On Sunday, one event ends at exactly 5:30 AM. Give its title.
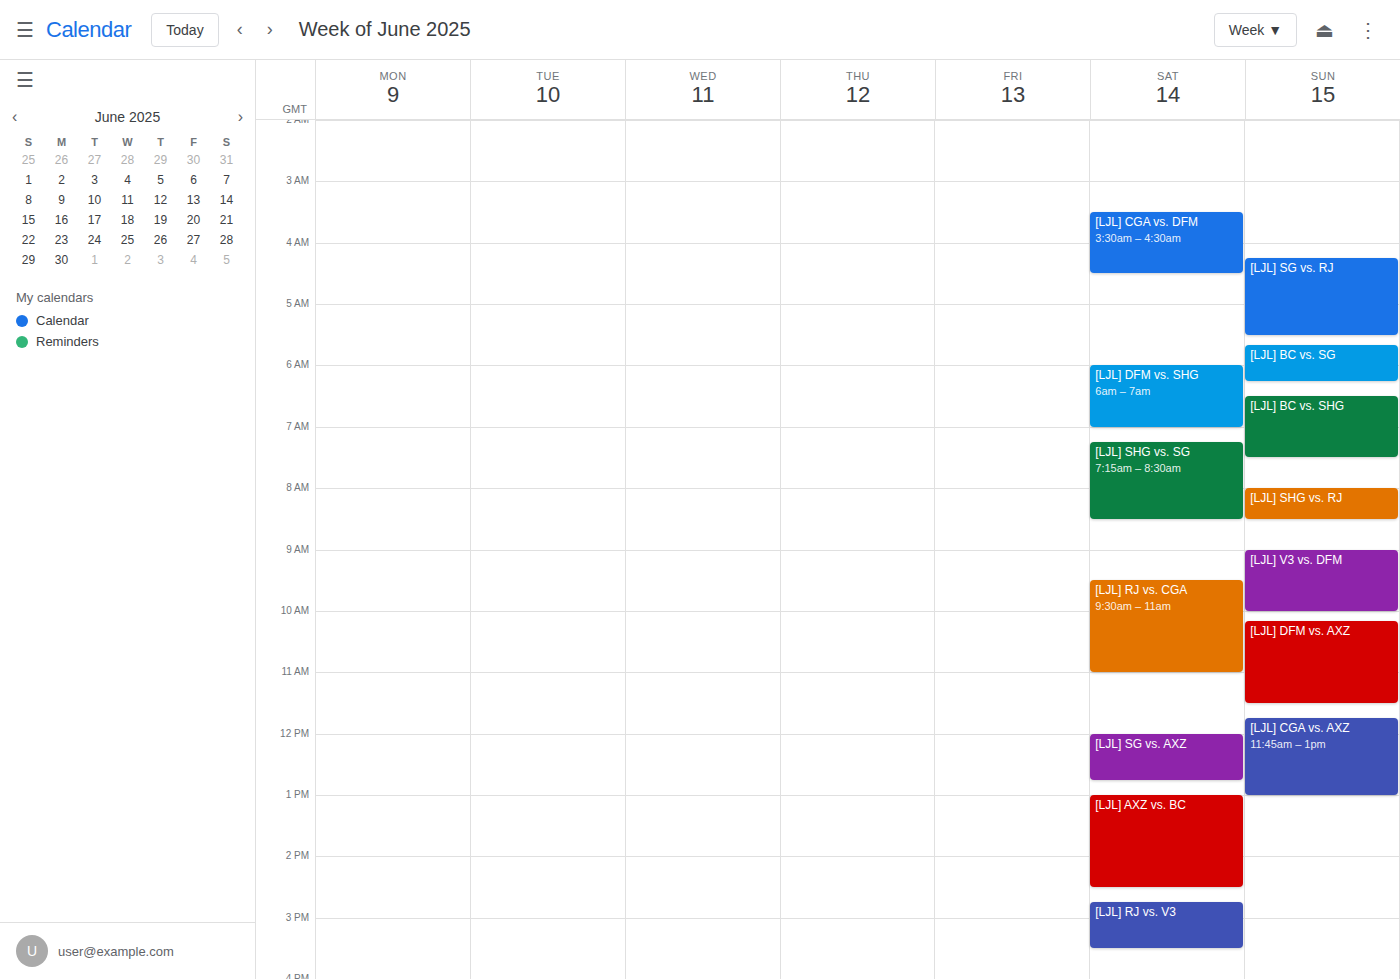
"[LJL] SG vs. RJ"